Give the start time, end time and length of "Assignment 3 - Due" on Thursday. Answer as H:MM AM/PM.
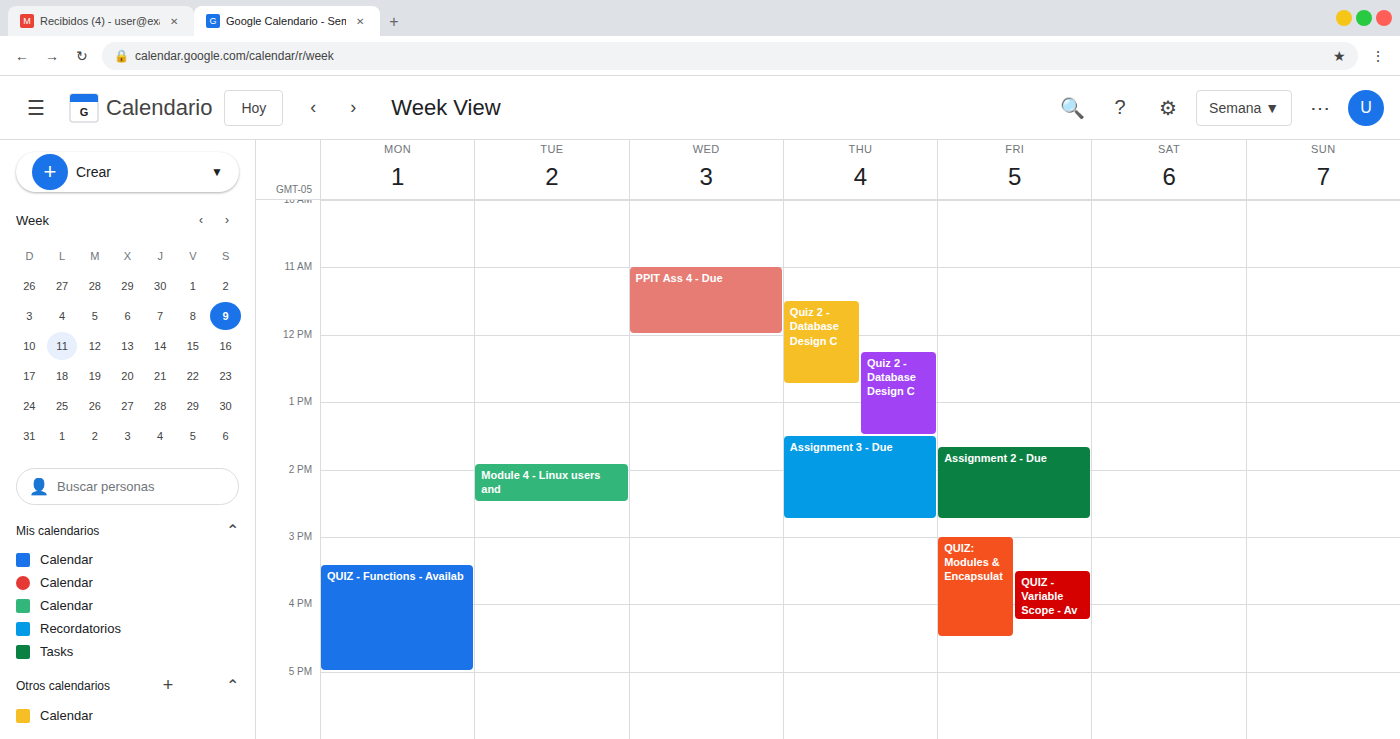
1:30 PM to 2:45 PM, 1 hour 15 minutes